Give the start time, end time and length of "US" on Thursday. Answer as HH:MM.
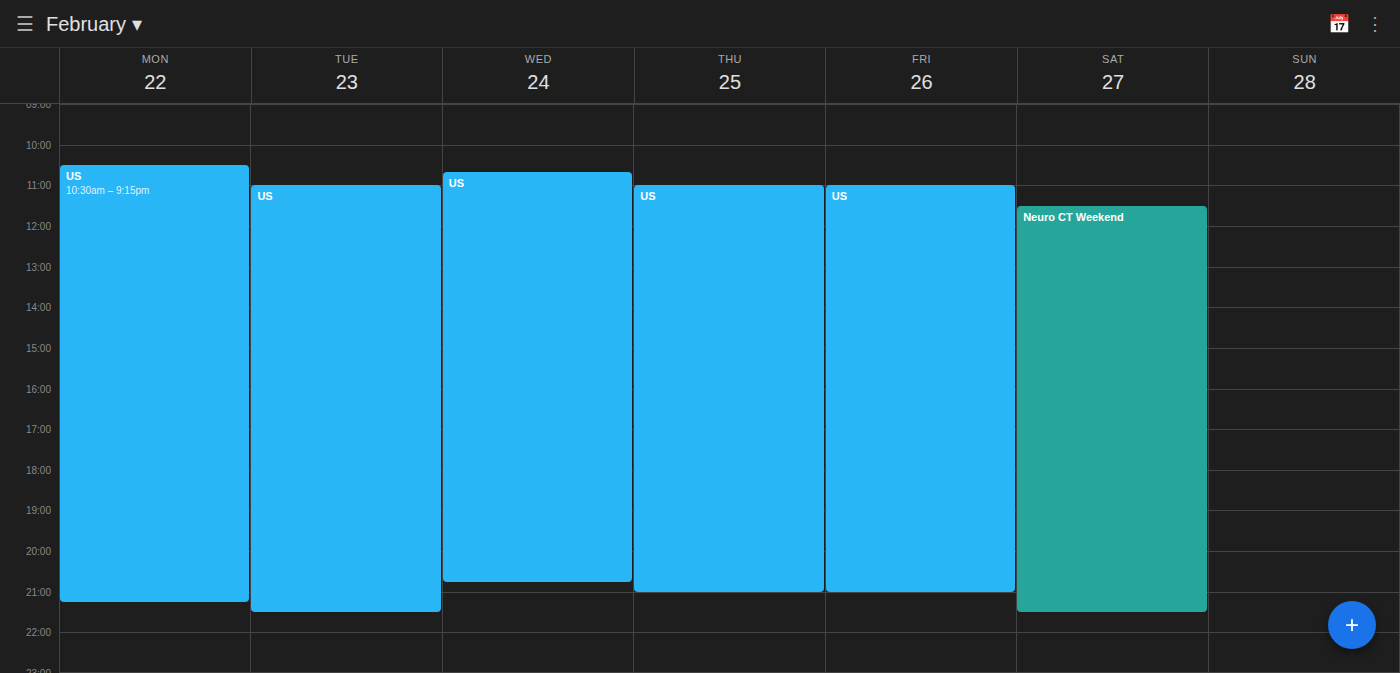
11:00 to 21:00, 10 hours